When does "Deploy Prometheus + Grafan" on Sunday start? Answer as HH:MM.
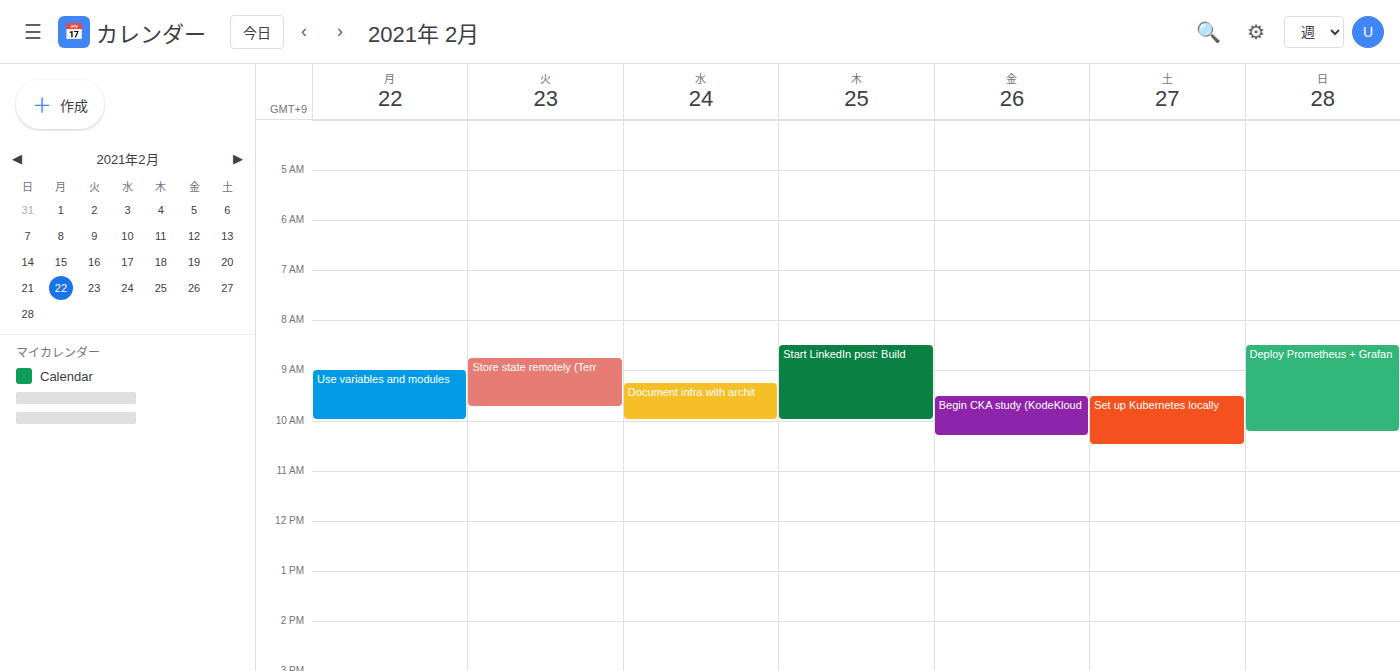
08:30